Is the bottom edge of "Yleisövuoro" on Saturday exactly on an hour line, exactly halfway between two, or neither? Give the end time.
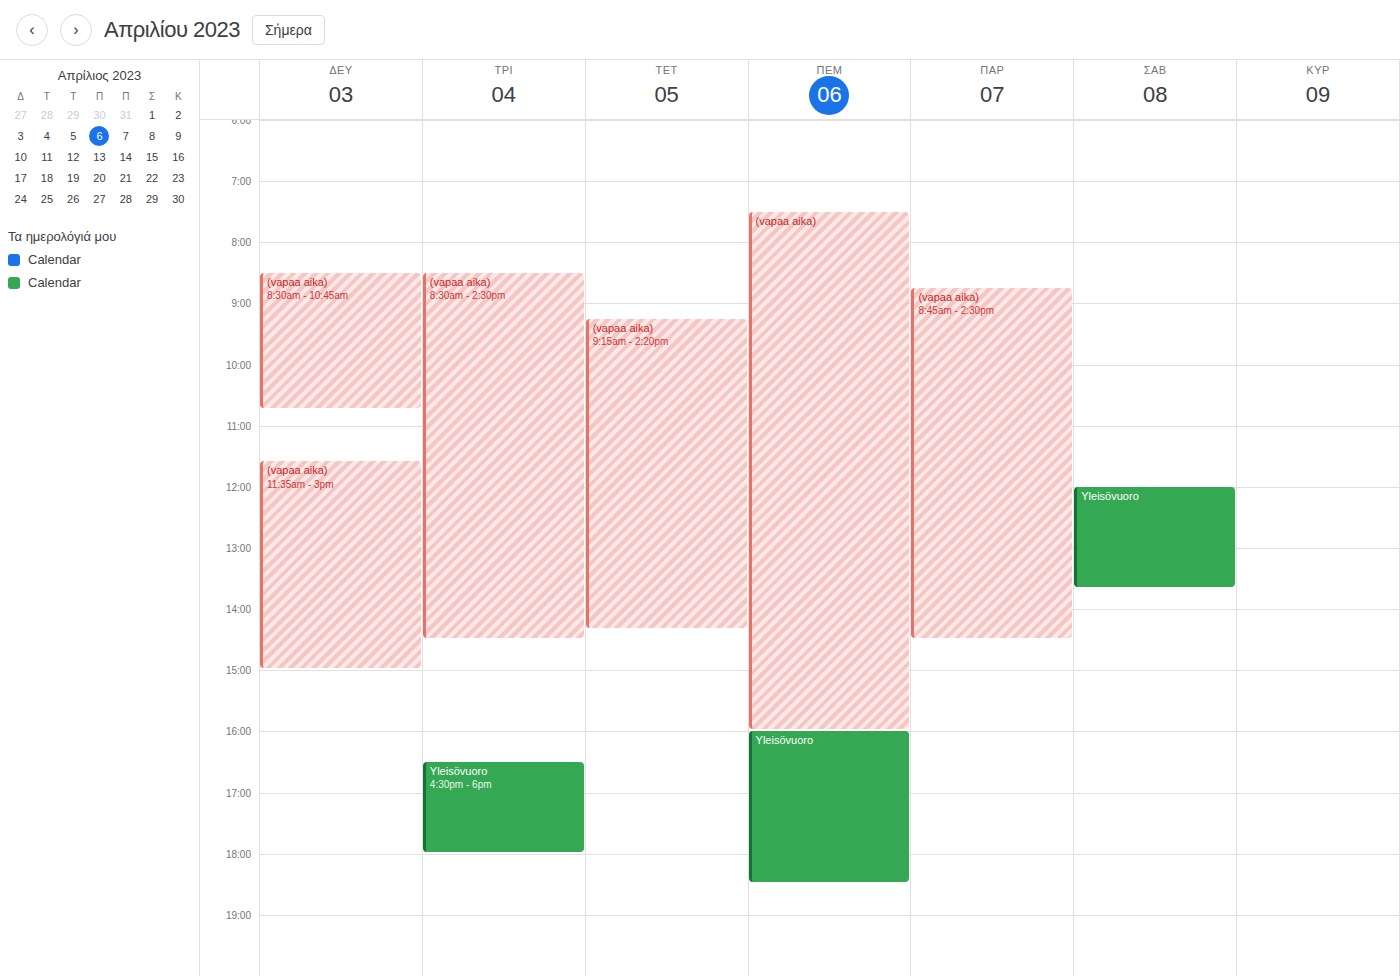
1:40 PM -- neither: 40 minutes below the 1 PM line and 20 minutes above the 2 PM line.